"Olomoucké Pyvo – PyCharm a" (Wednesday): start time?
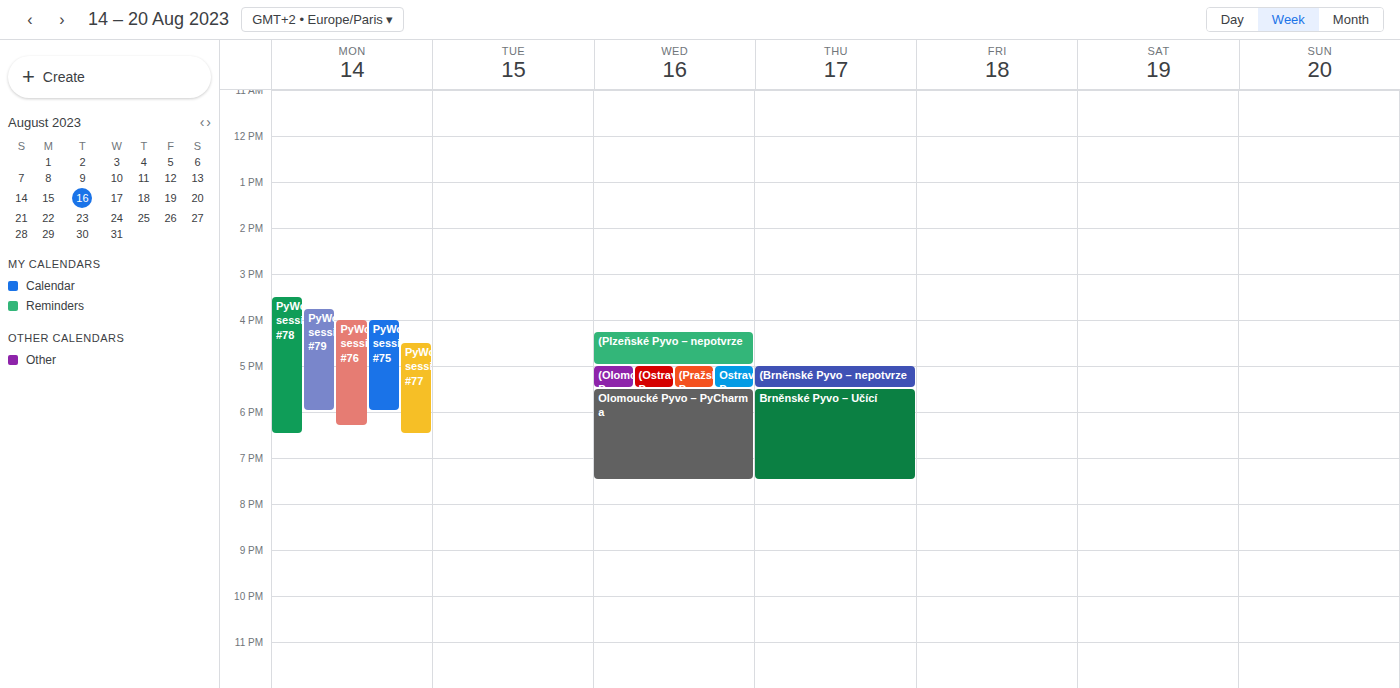
5:30 PM